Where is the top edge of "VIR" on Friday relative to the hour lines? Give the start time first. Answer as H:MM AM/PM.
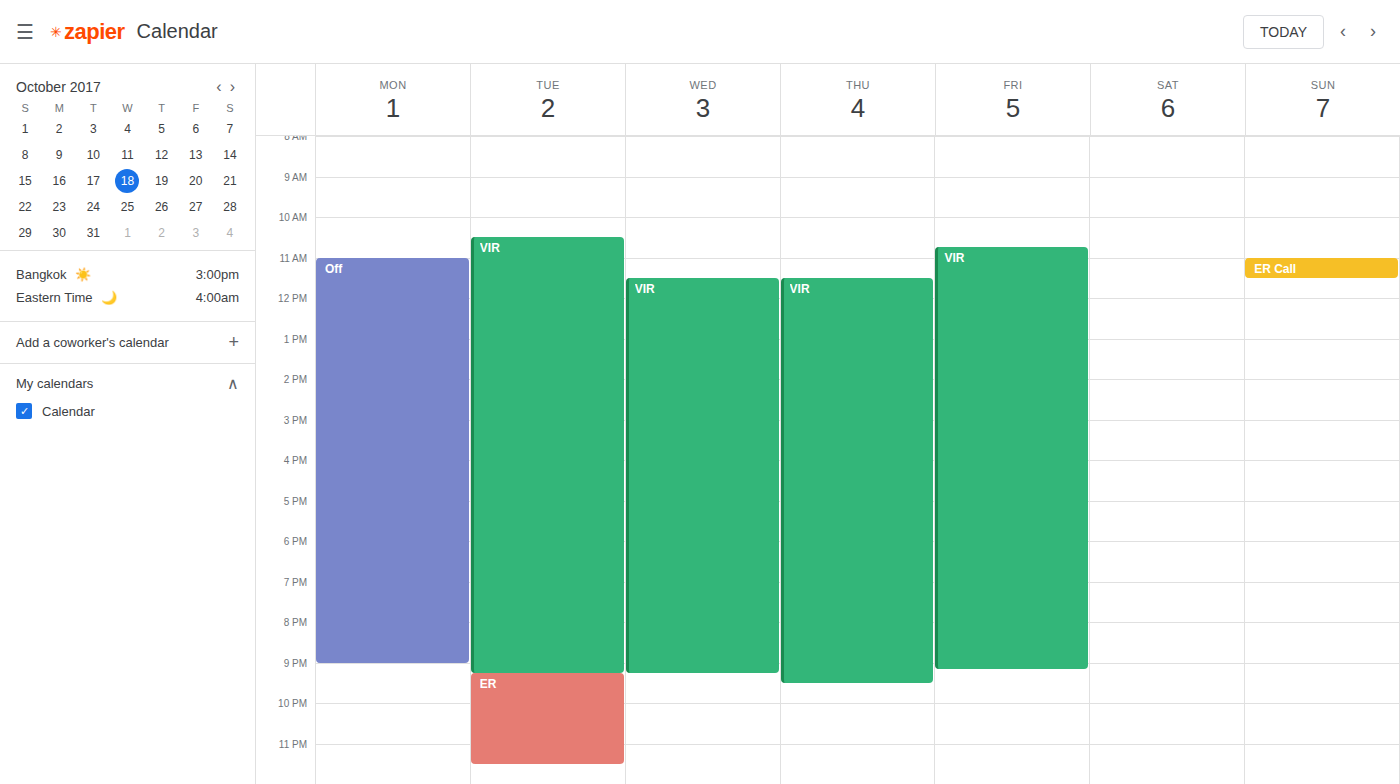
10:45 AM -- neither: three quarters of the way from the 10 AM line to the 11 AM line.